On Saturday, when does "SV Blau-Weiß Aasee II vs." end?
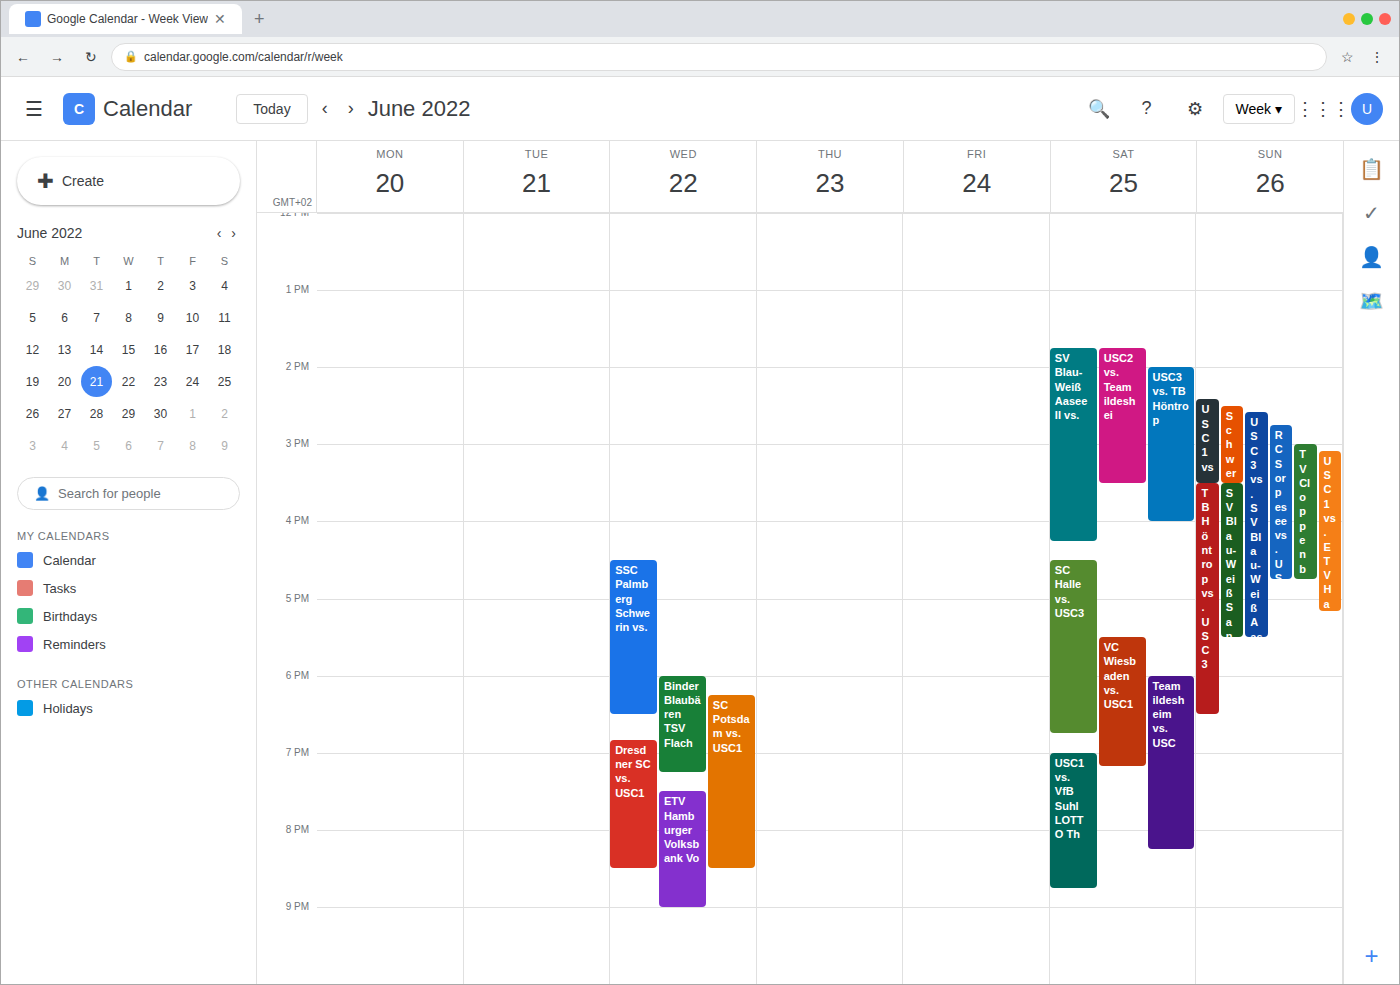
4:15 PM